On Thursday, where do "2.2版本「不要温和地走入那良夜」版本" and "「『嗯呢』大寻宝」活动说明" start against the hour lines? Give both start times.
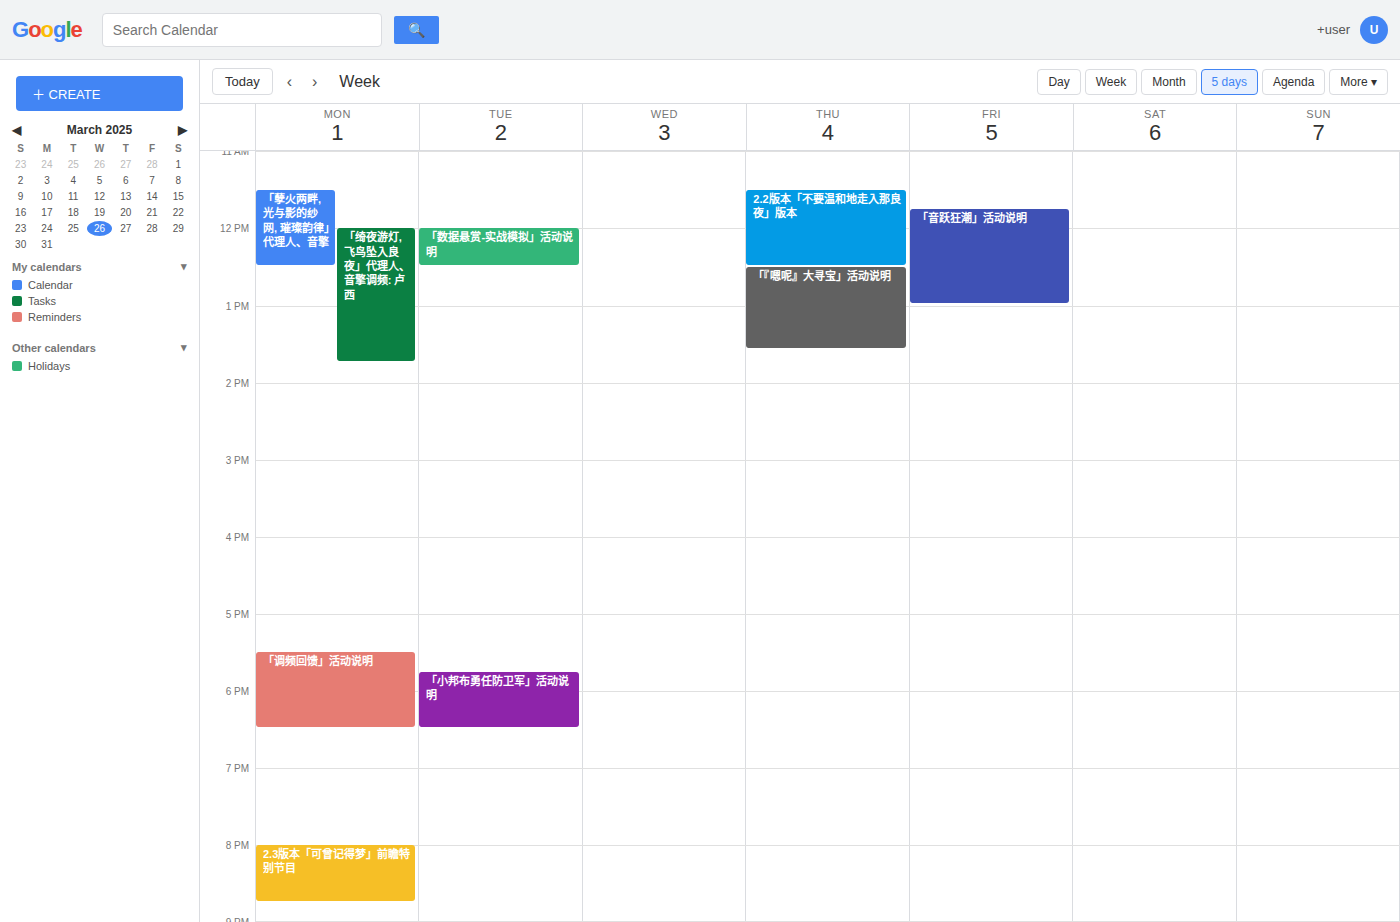
"2.2版本「不要温和地走入那良夜」版本": 11:30 AM, halfway between the 11 AM and 12 PM lines. "「『嗯呢』大寻宝」活动说明": 12:30 PM, halfway between the 12 PM and 1 PM lines.